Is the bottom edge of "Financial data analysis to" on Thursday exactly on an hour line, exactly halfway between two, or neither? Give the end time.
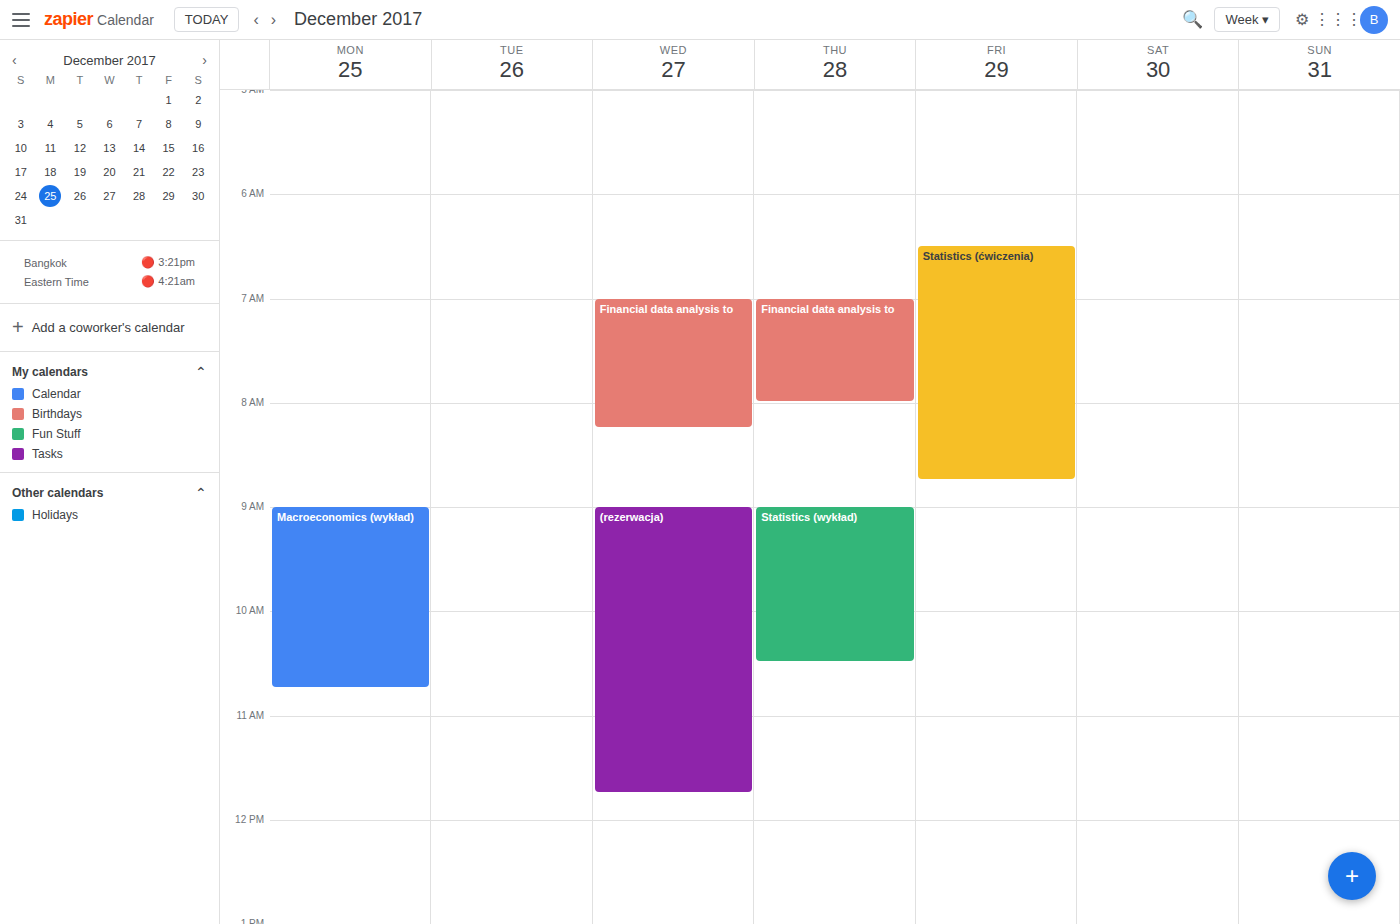
8:00 AM -- exactly on the 8 AM line.